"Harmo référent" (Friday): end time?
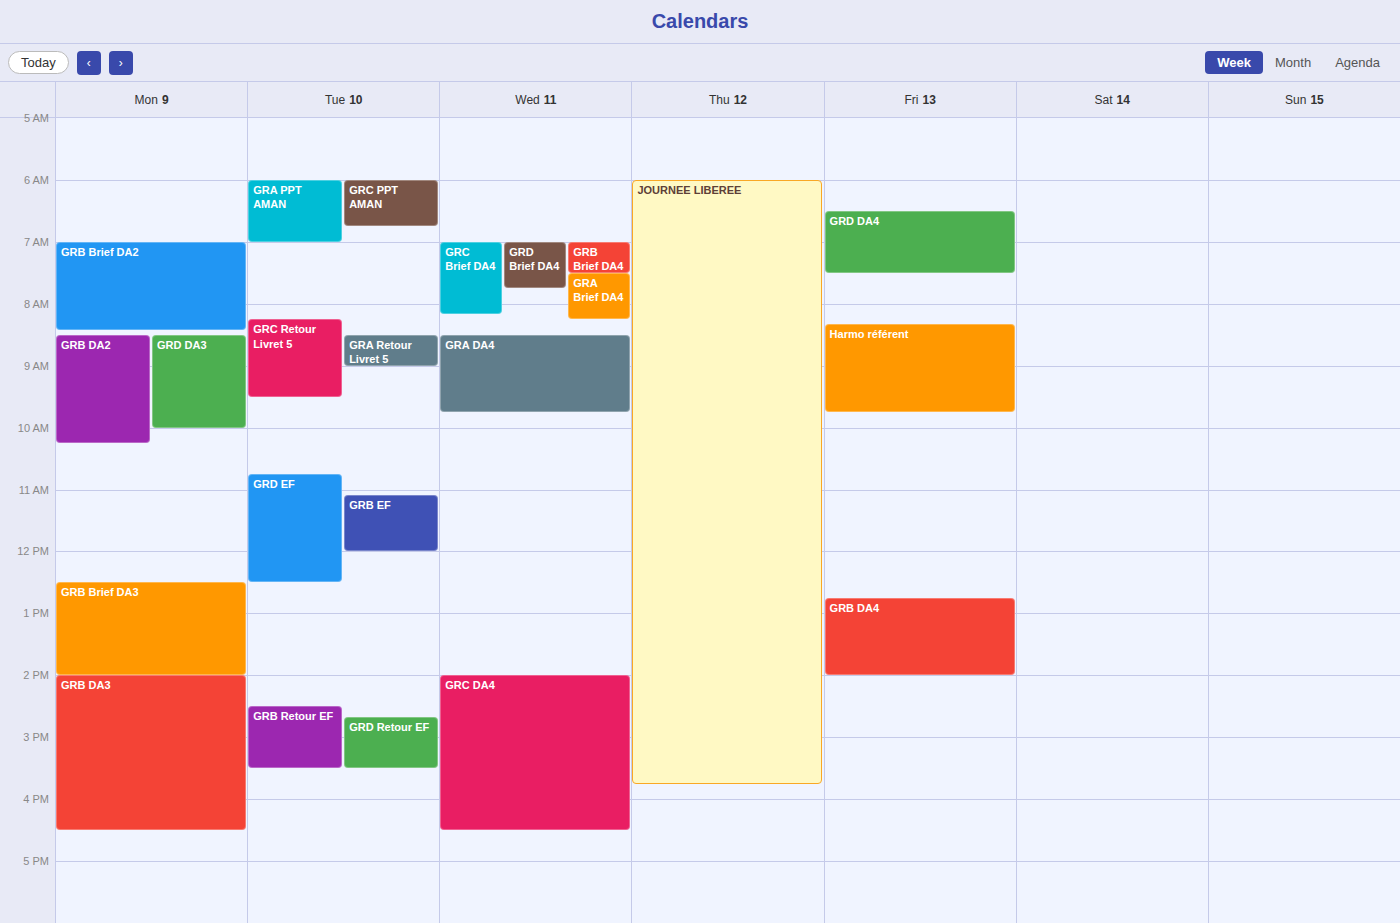
9:45 AM